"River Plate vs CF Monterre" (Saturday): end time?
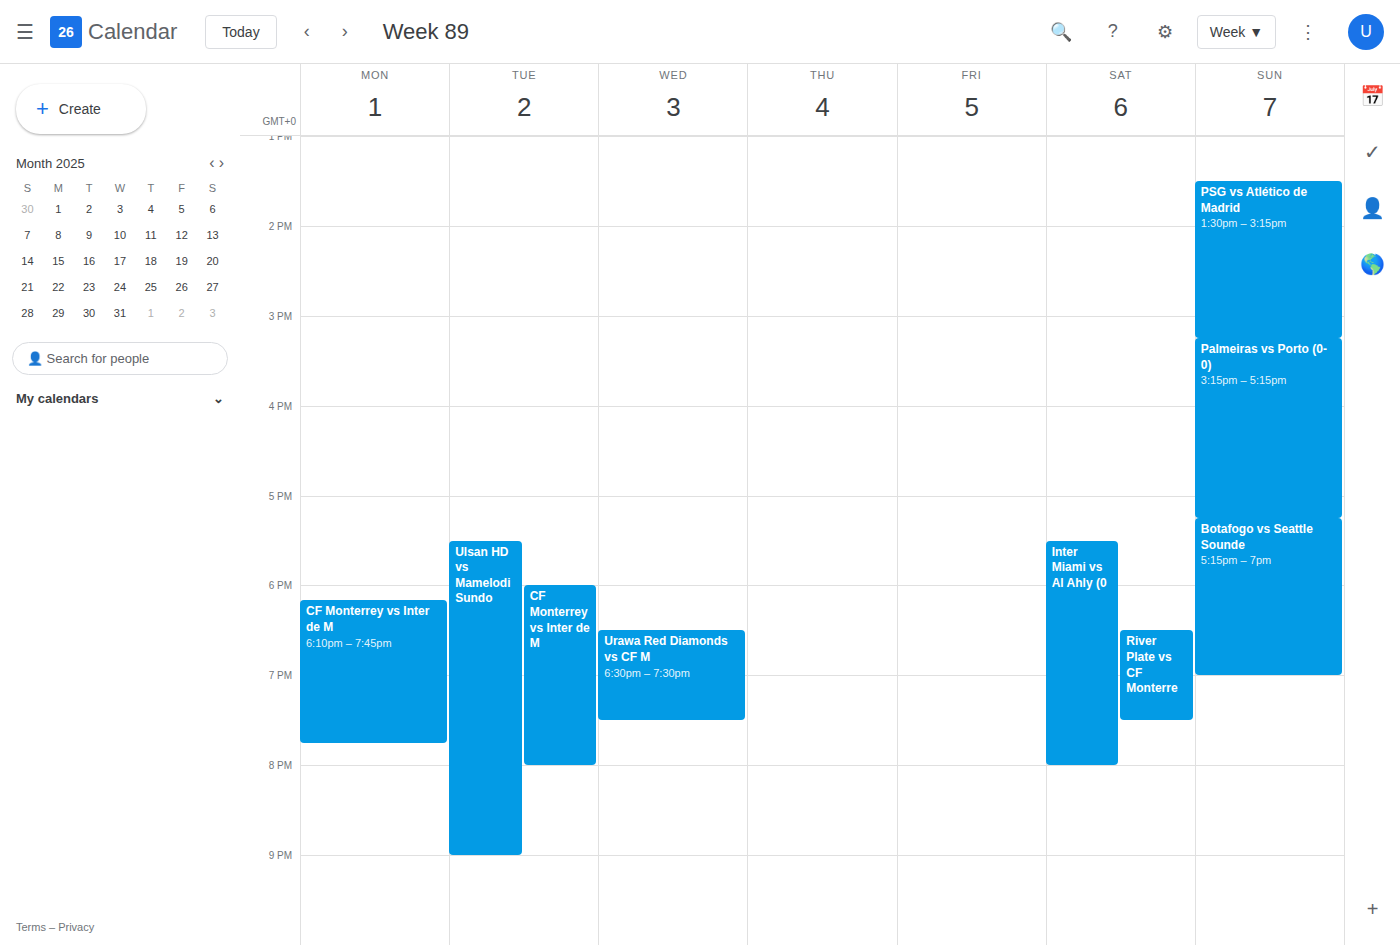
7:30 PM